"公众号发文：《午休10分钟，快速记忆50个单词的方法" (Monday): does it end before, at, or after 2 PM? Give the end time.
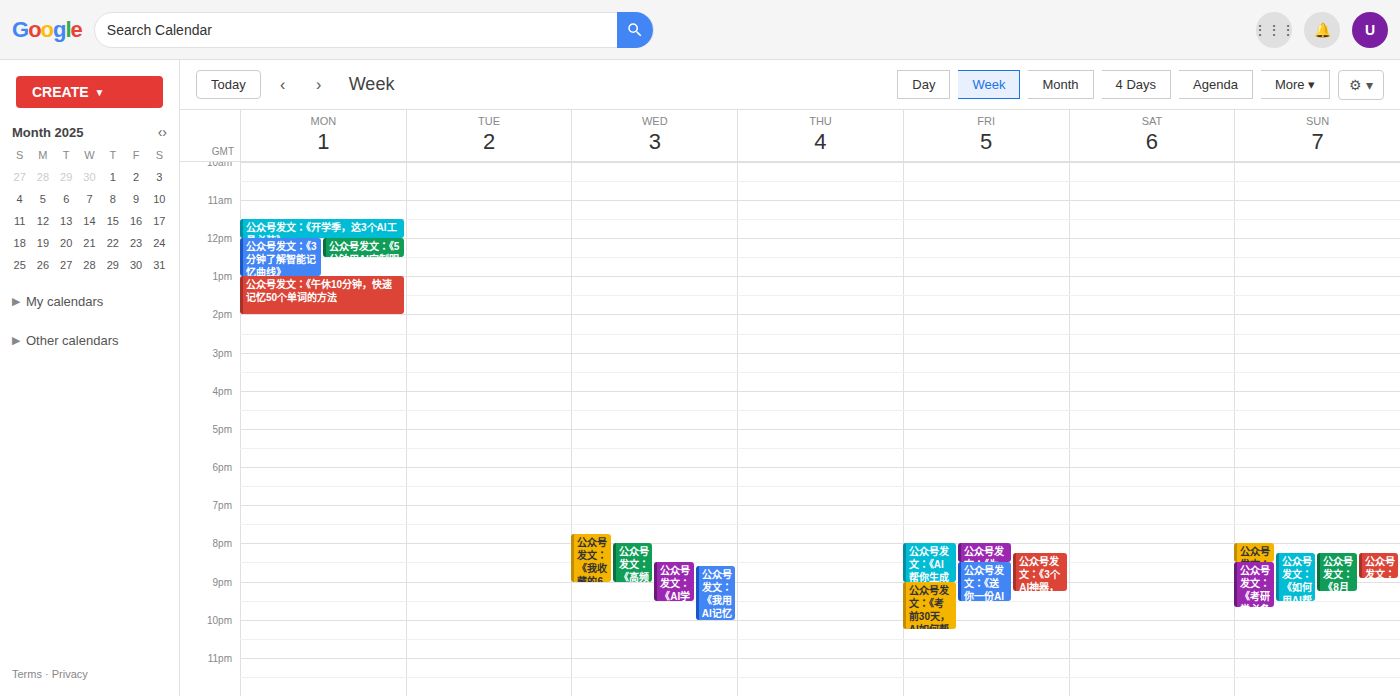
2:00 PM -- exactly at 2 PM, on the 2 PM line.